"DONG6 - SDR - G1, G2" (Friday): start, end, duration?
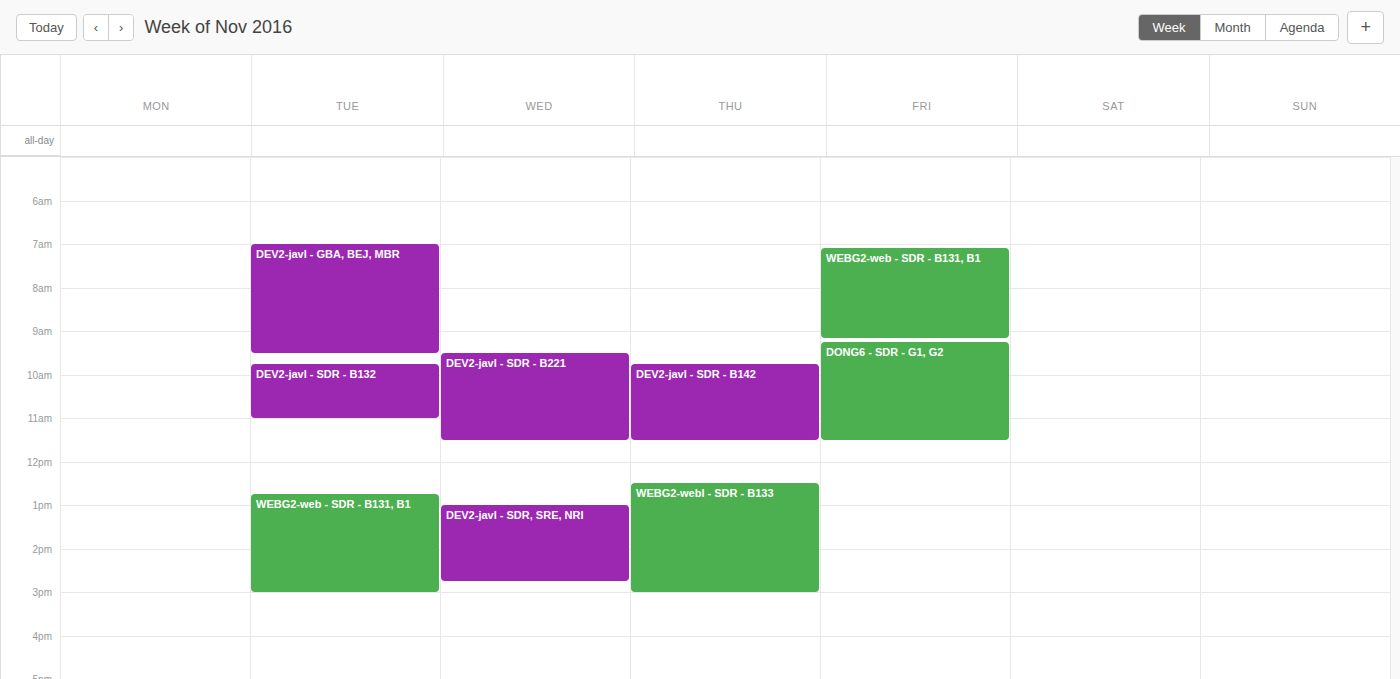
9:15 AM to 11:30 AM, 2 hours 15 minutes